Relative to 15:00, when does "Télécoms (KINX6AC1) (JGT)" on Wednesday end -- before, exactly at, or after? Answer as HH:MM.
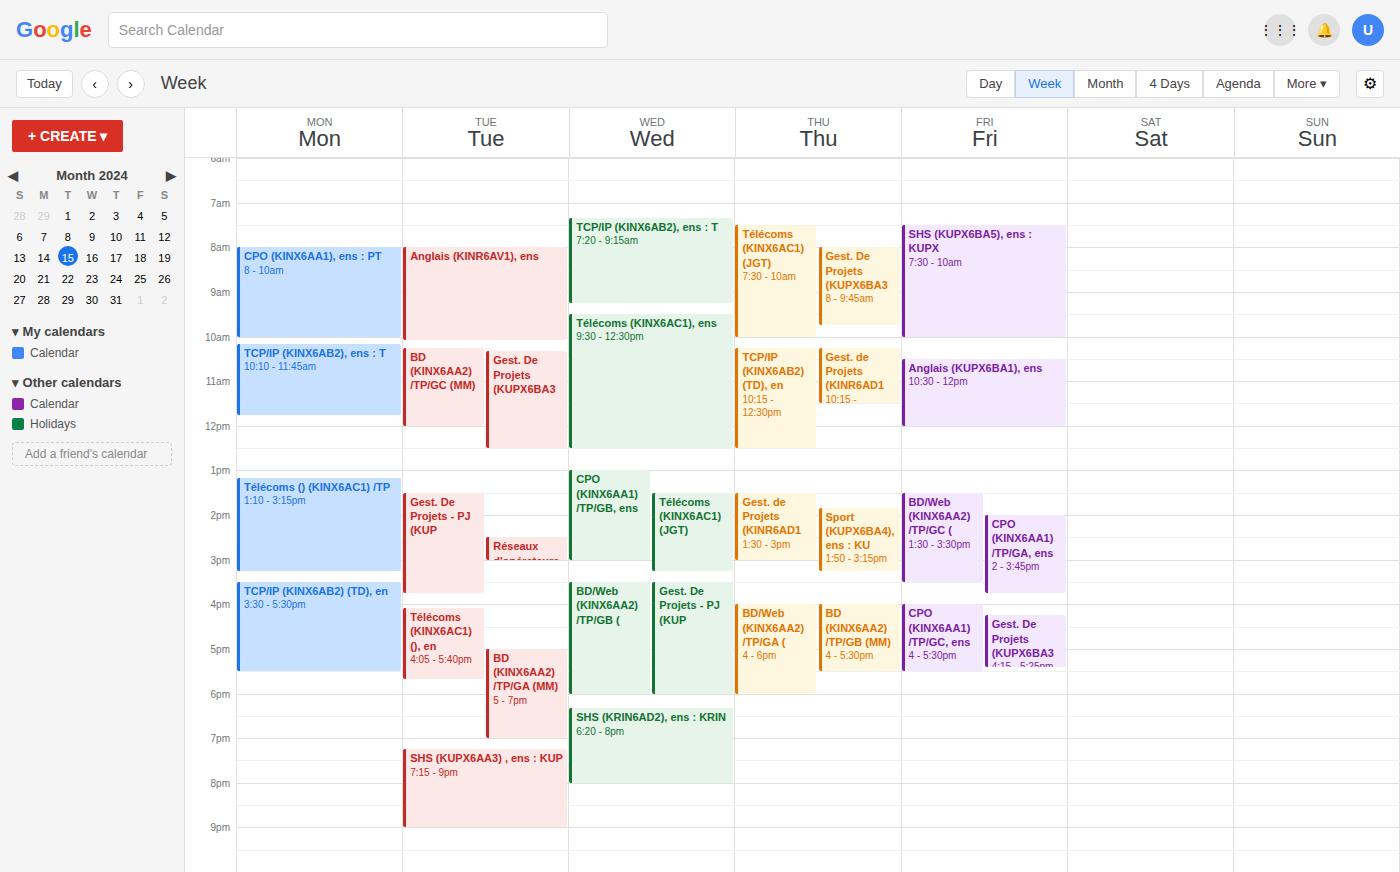
15:15 -- after 15:00, 15 minutes below the 15:00 line.